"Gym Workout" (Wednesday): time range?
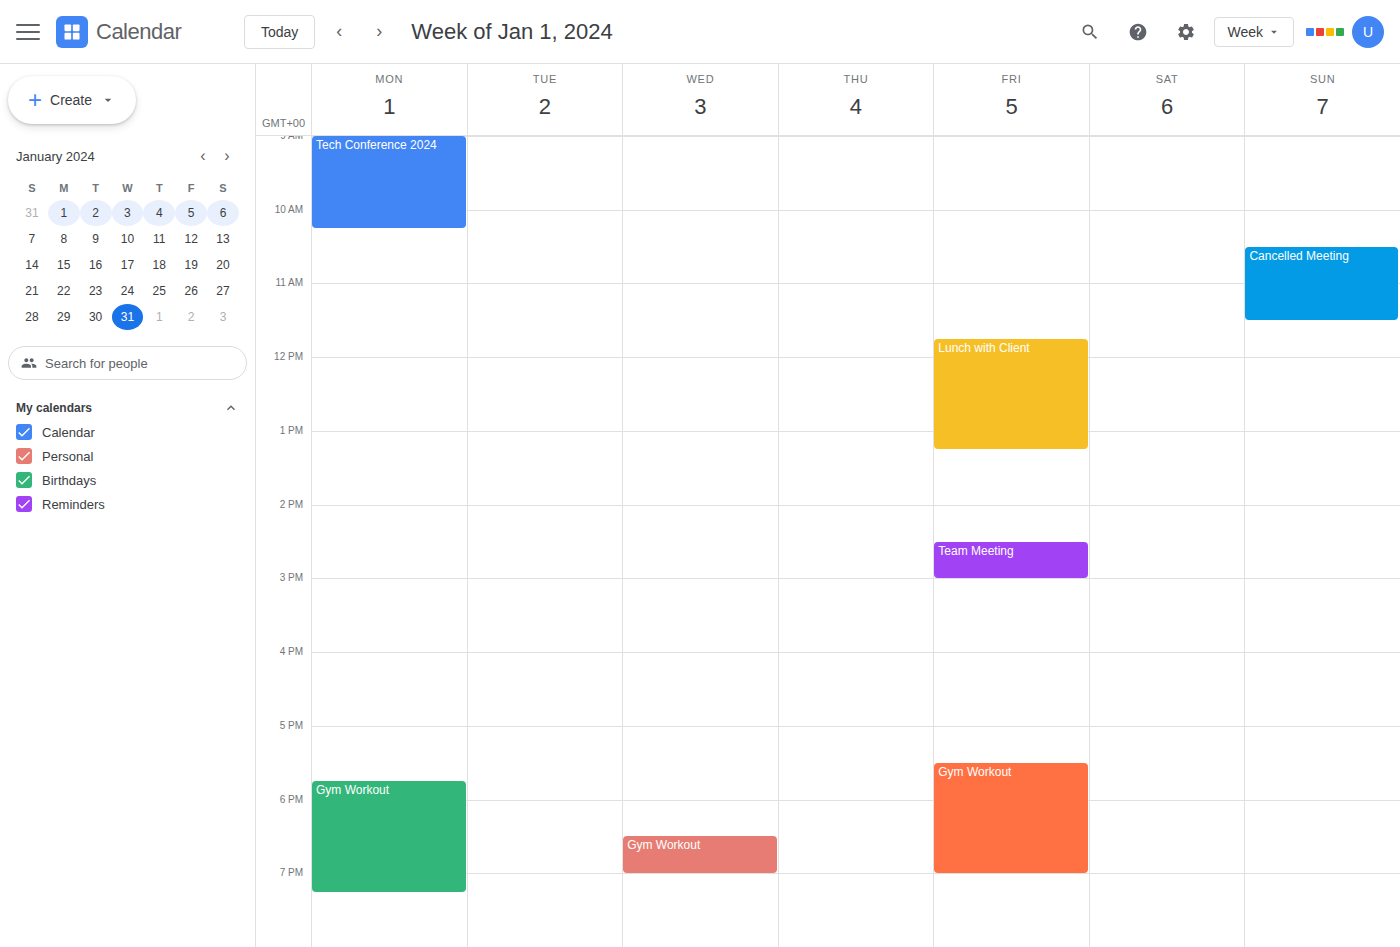
6:30 PM to 7:00 PM